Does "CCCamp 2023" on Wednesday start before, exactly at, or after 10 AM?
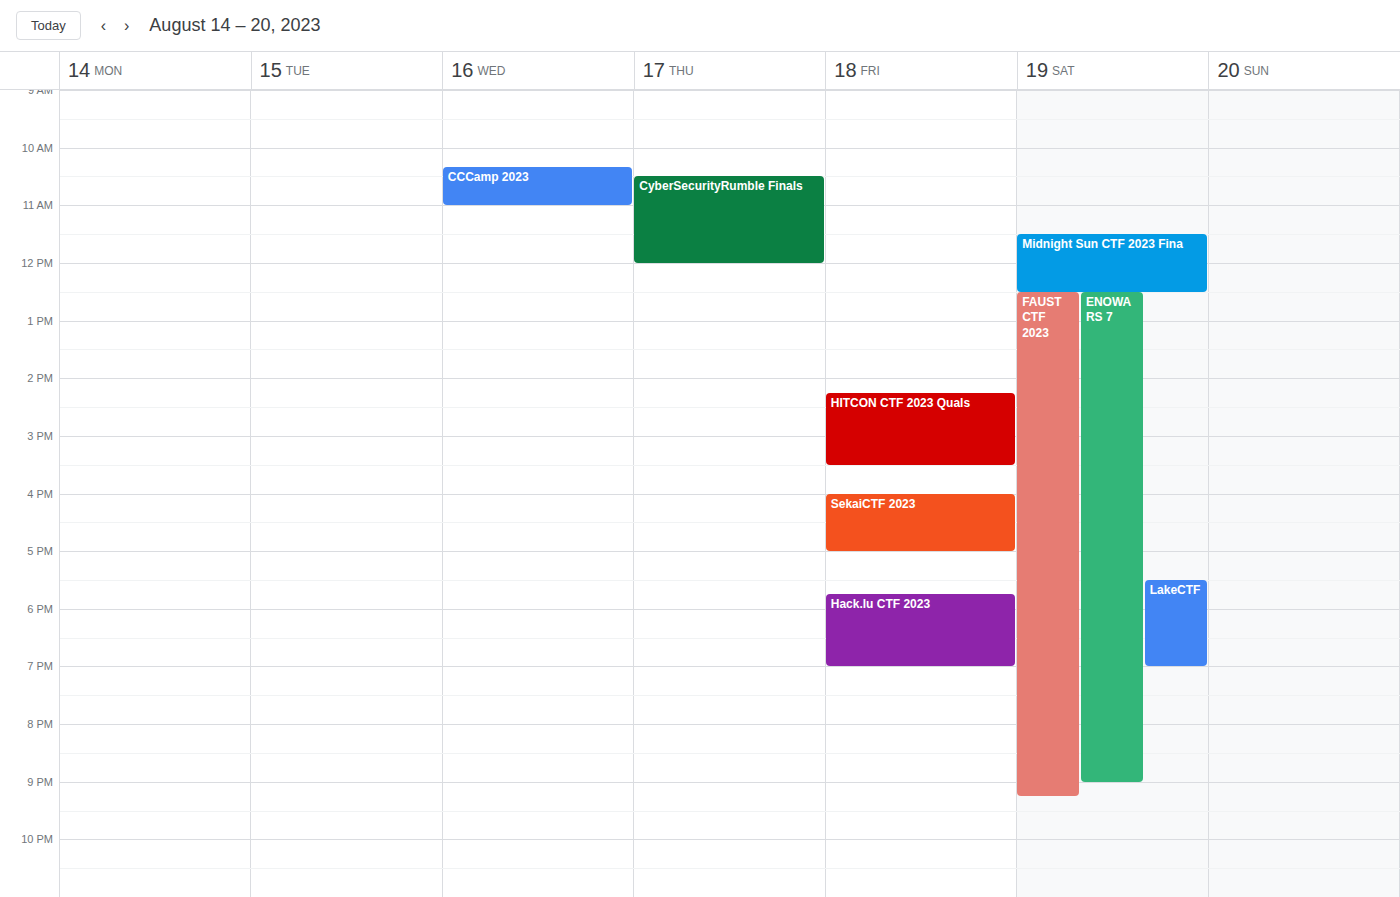
10:20 AM -- after 10 AM, 20 minutes below the 10 AM line.